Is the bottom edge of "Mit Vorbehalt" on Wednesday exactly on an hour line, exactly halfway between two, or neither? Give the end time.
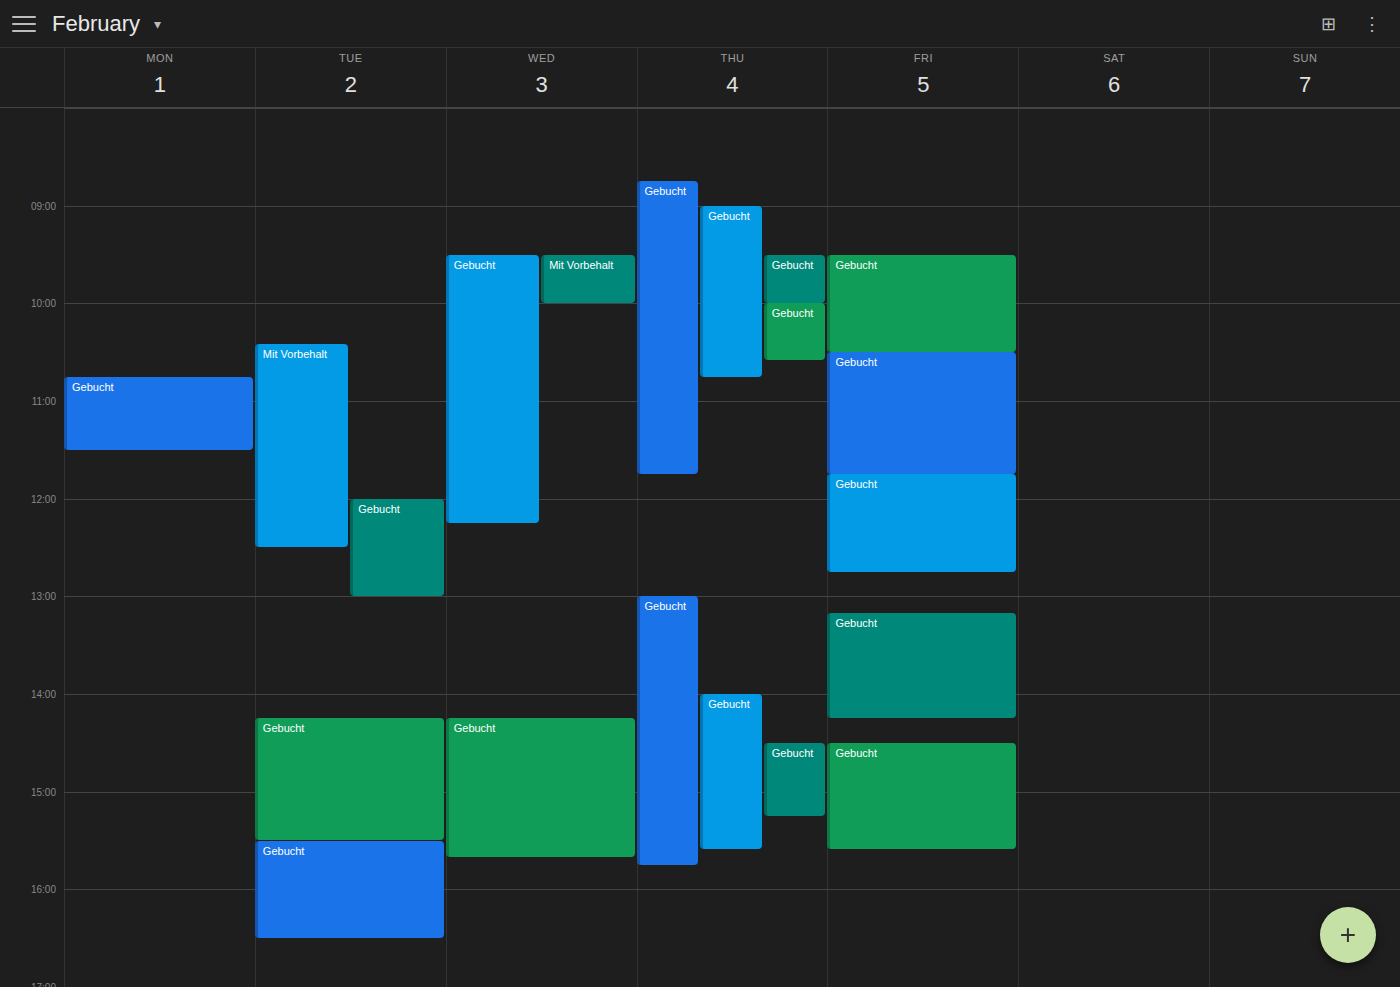
10:00 AM -- exactly on the 10 AM line.